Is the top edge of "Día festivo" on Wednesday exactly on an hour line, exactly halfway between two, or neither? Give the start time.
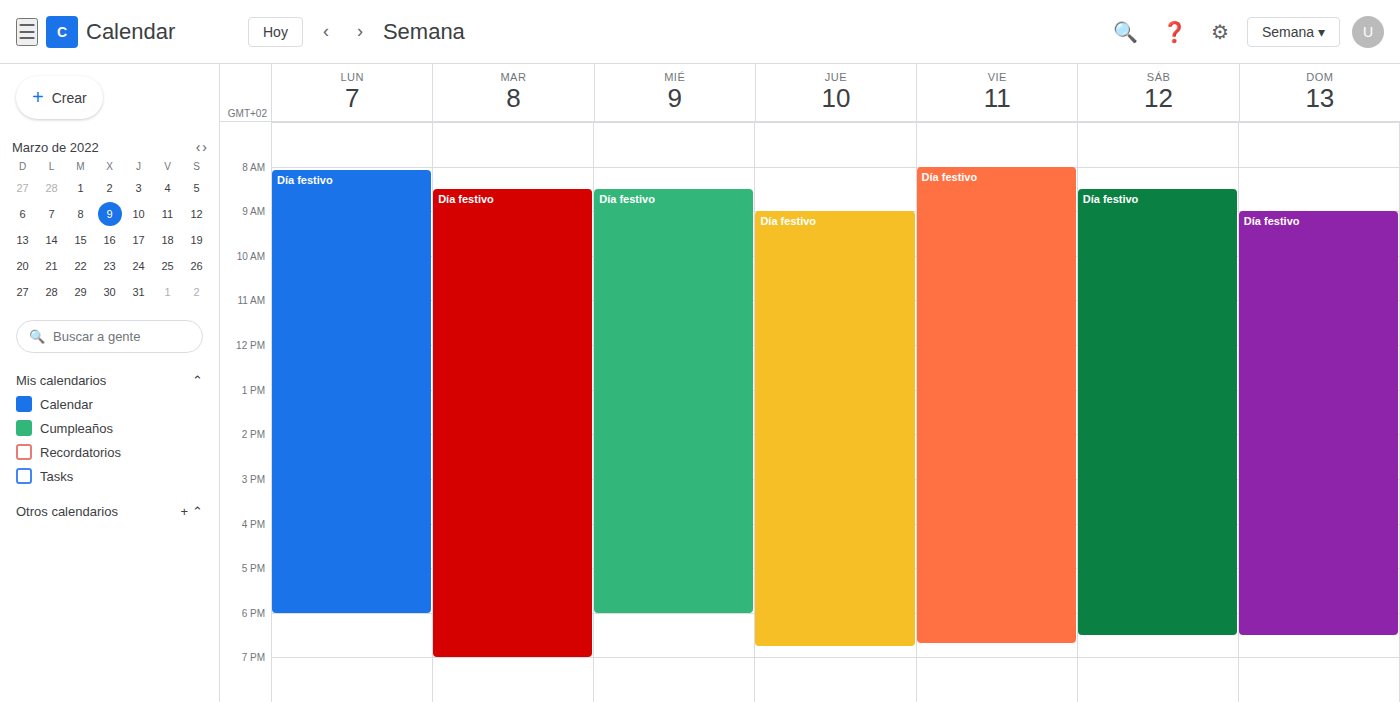
8:30 AM -- halfway between the 8 AM and 9 AM lines.